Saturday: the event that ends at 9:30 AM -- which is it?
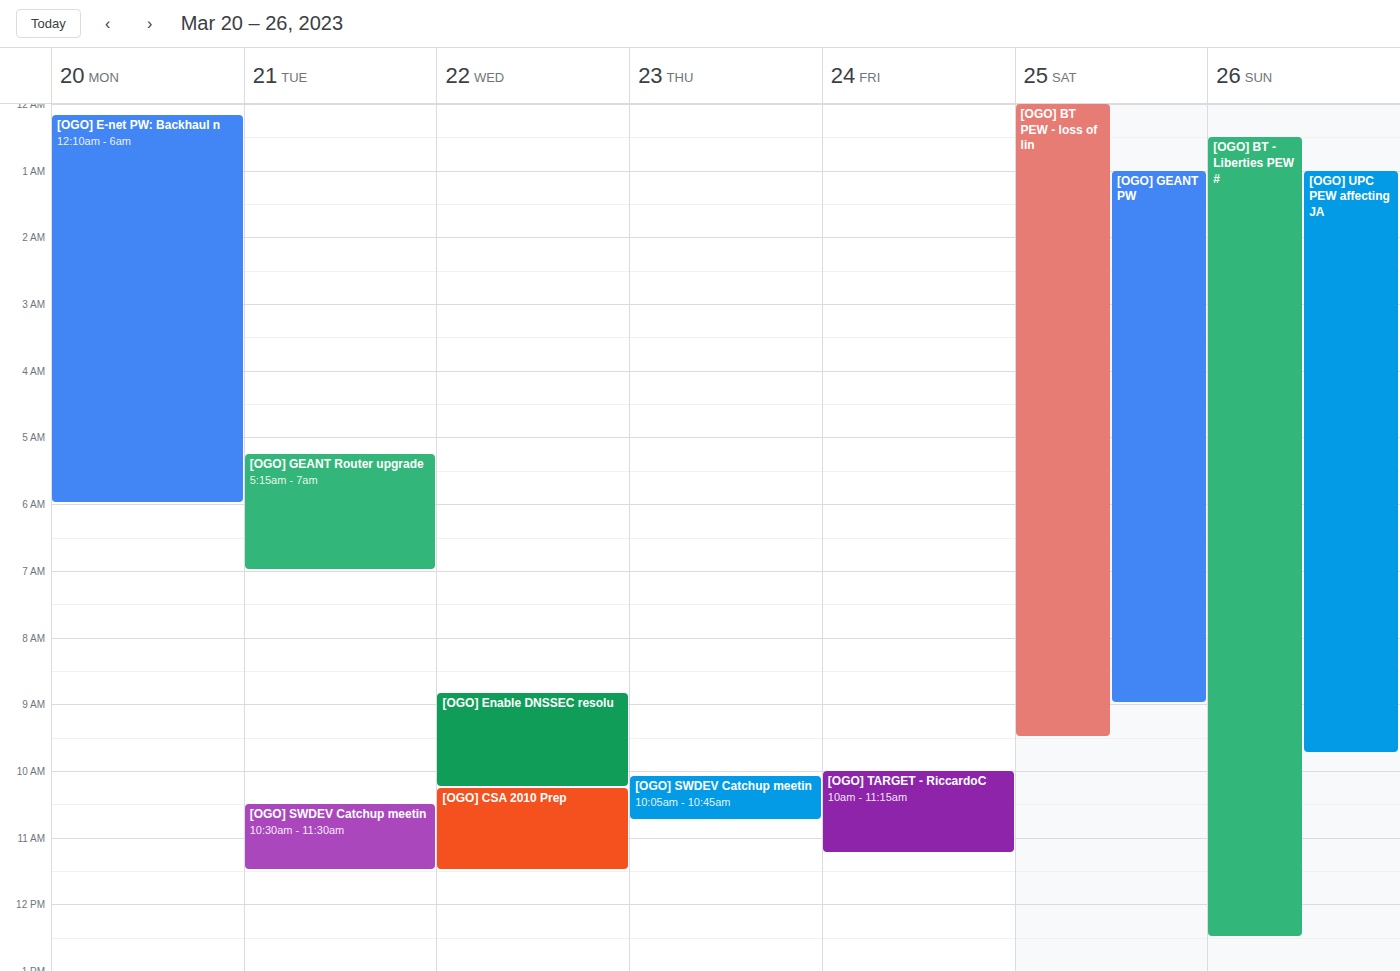
"[OGO] BT PEW - loss of lin"